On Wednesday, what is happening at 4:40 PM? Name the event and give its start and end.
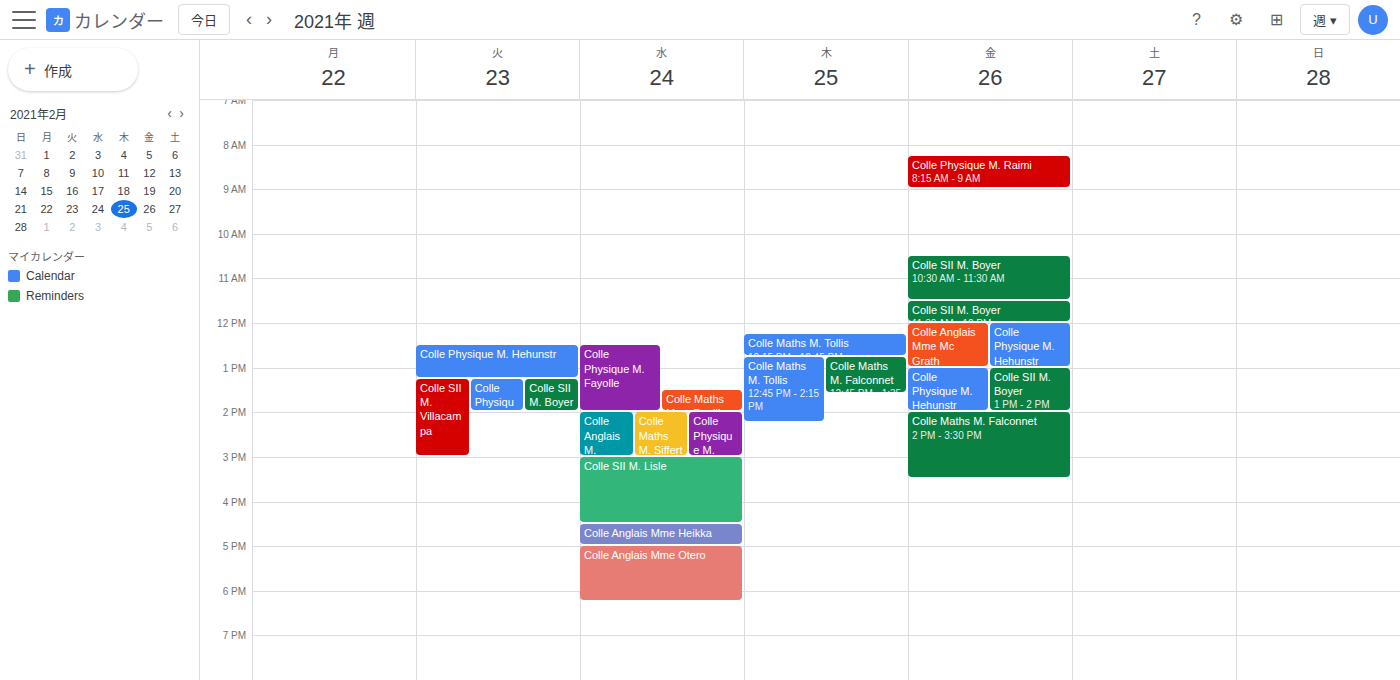
"Colle Anglais Mme Heikka", 4:30 PM to 5:00 PM